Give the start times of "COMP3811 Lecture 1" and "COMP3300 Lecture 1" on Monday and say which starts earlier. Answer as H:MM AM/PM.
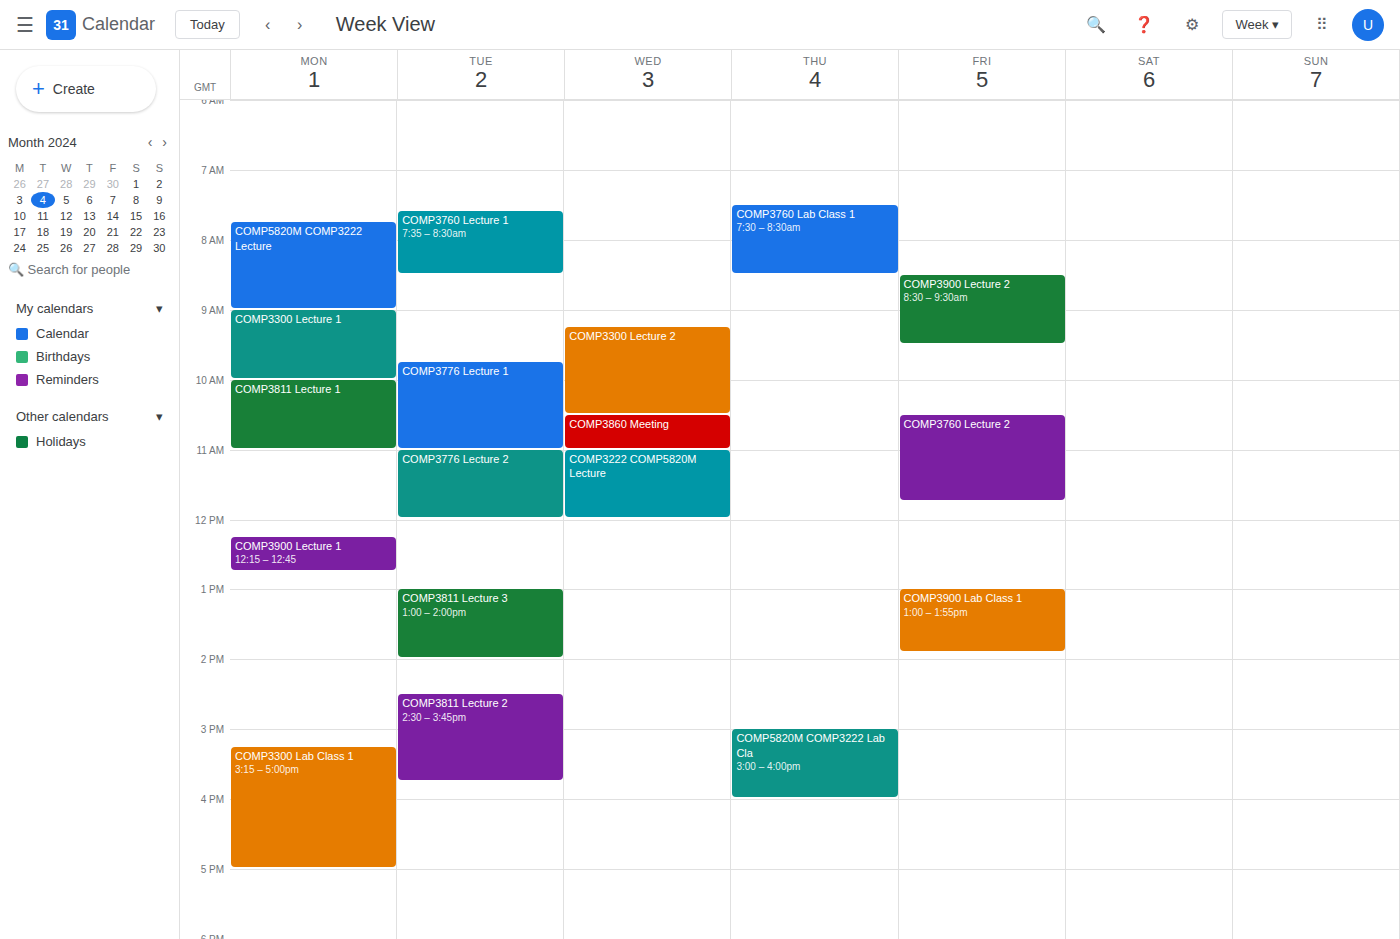
"COMP3300 Lecture 1" 9:00 AM; "COMP3811 Lecture 1" 10:00 AM.